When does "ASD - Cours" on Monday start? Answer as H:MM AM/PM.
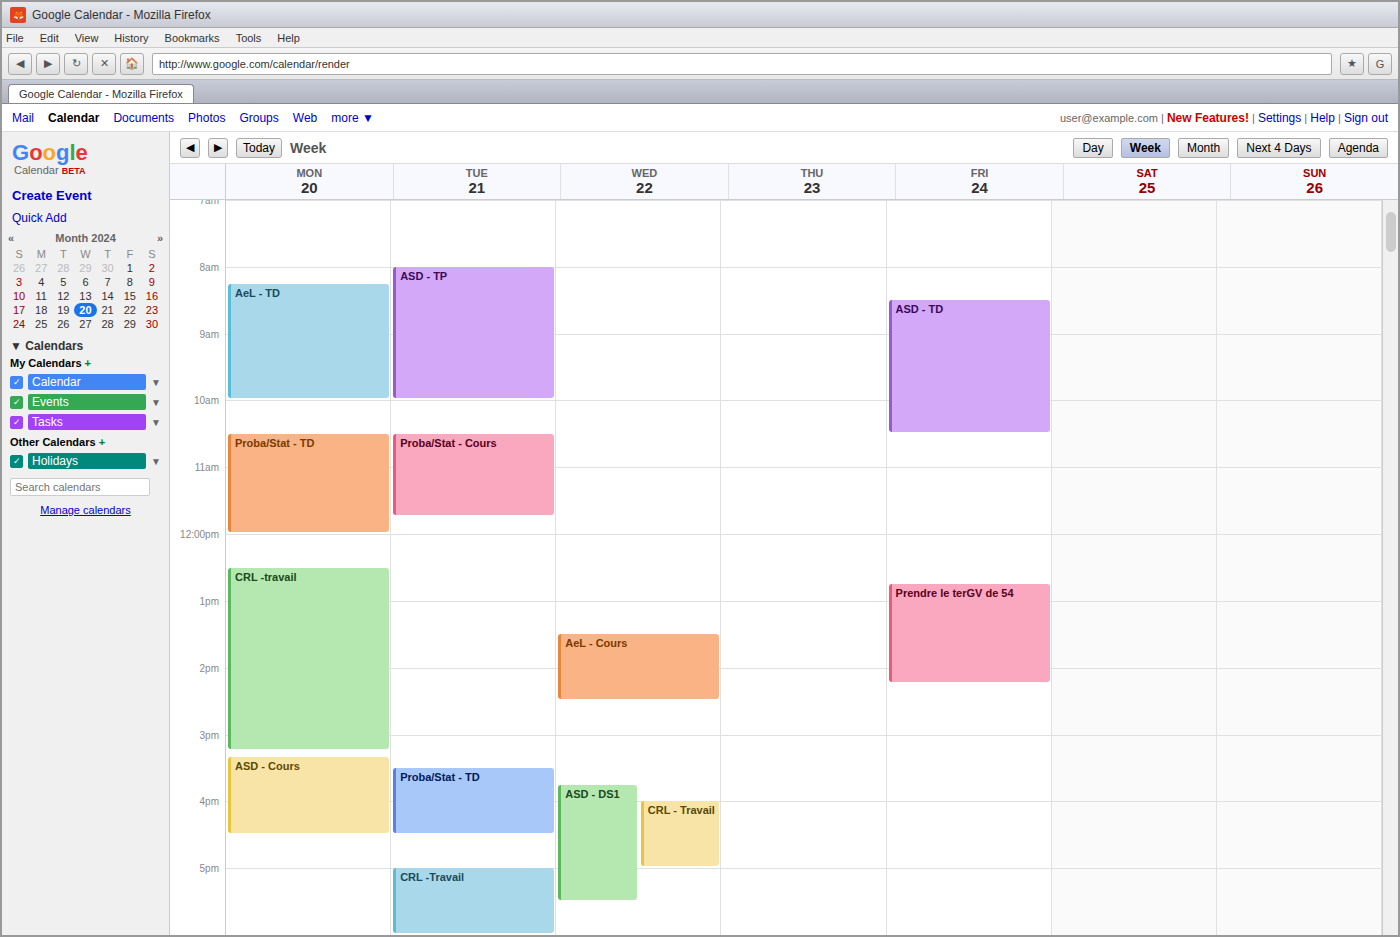
3:20 PM